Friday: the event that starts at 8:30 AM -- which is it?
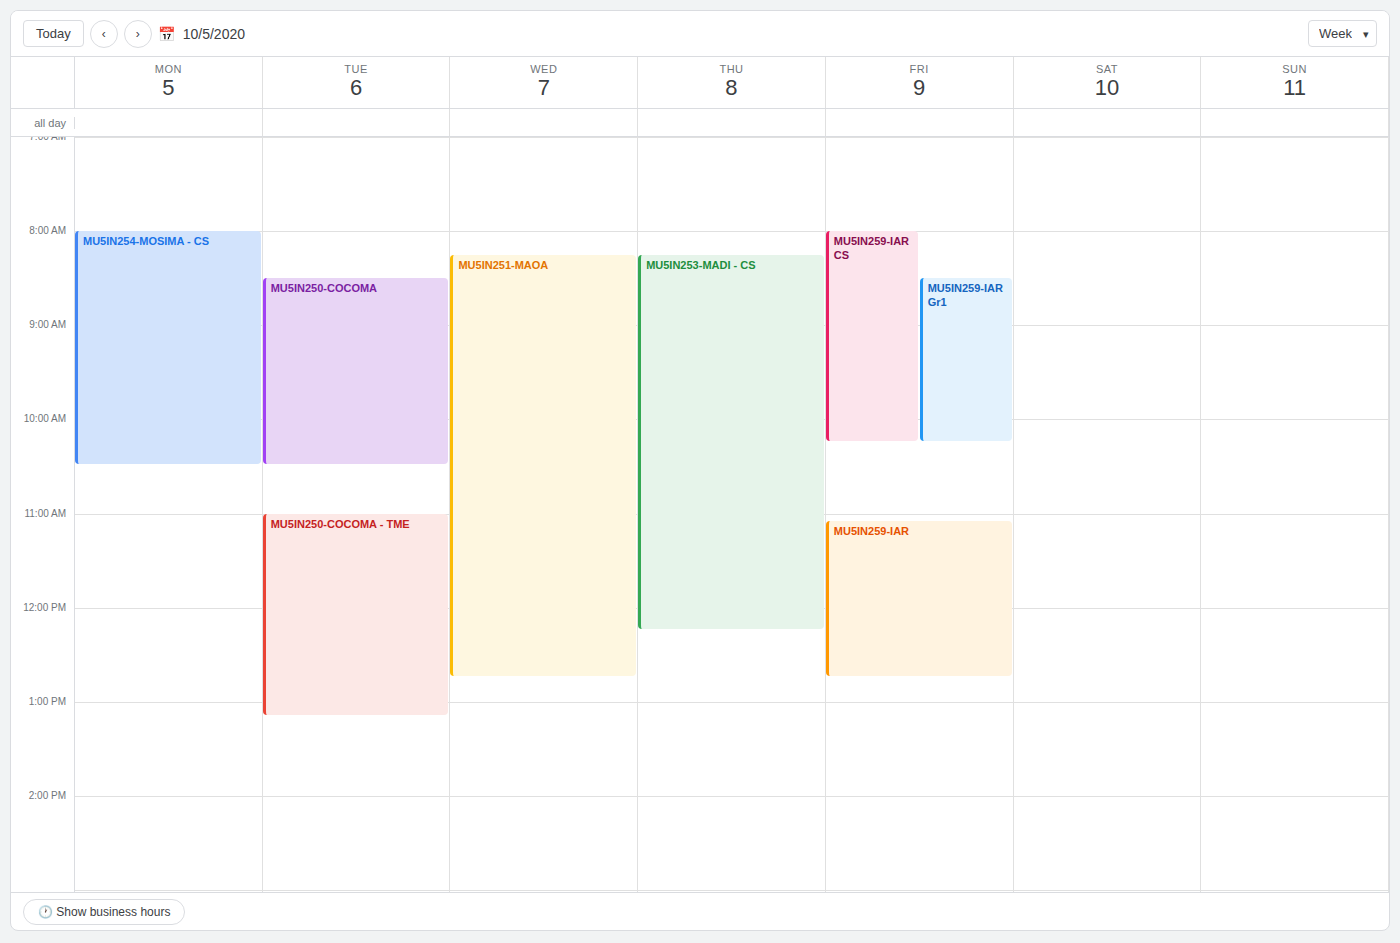
"MU5IN259-IAR Gr1"